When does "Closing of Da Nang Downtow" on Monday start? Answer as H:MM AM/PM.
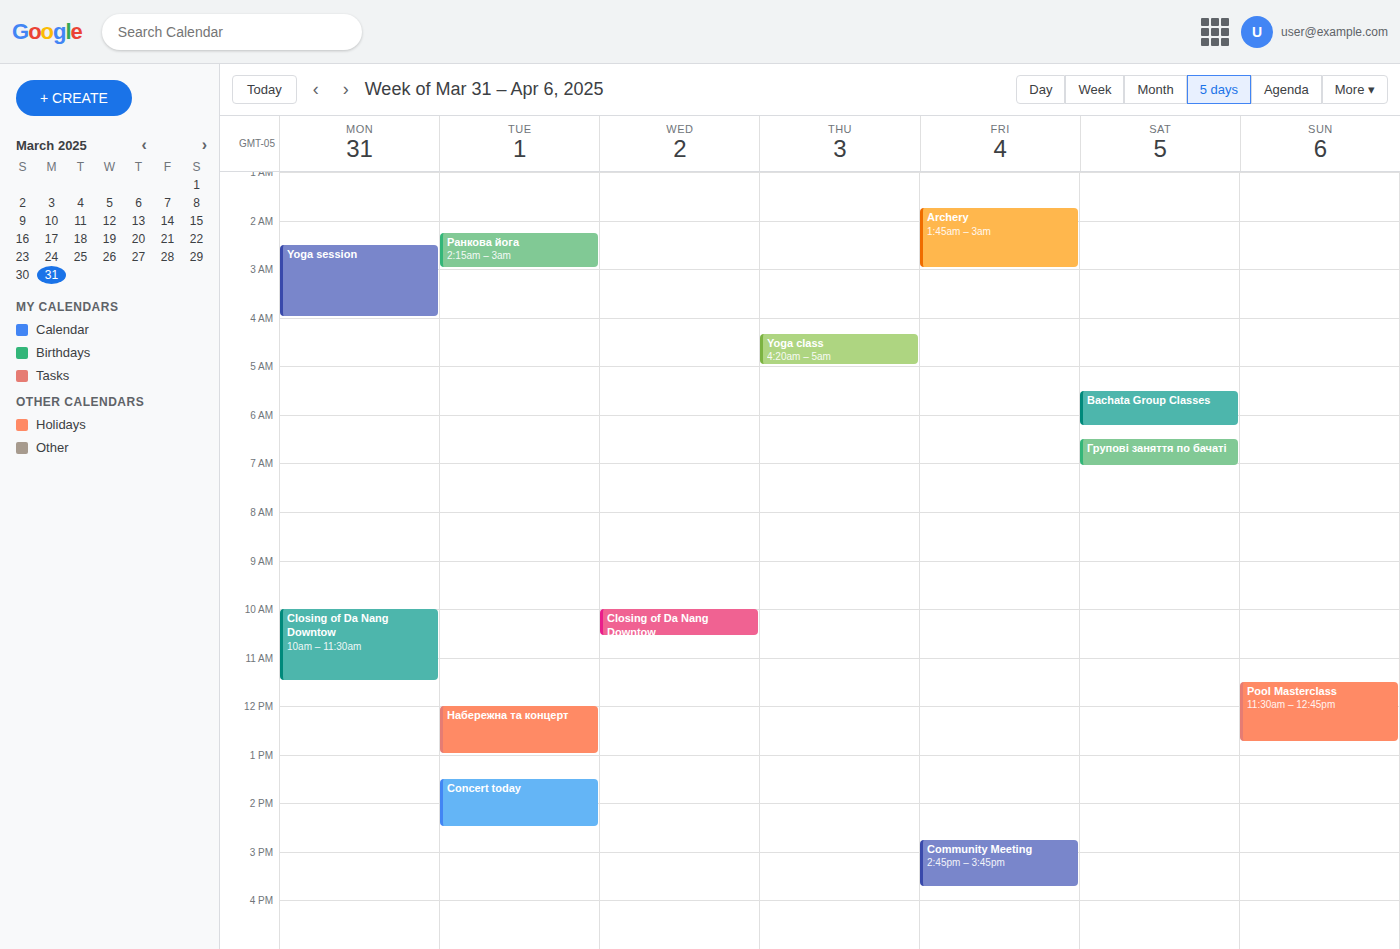
10:00 AM